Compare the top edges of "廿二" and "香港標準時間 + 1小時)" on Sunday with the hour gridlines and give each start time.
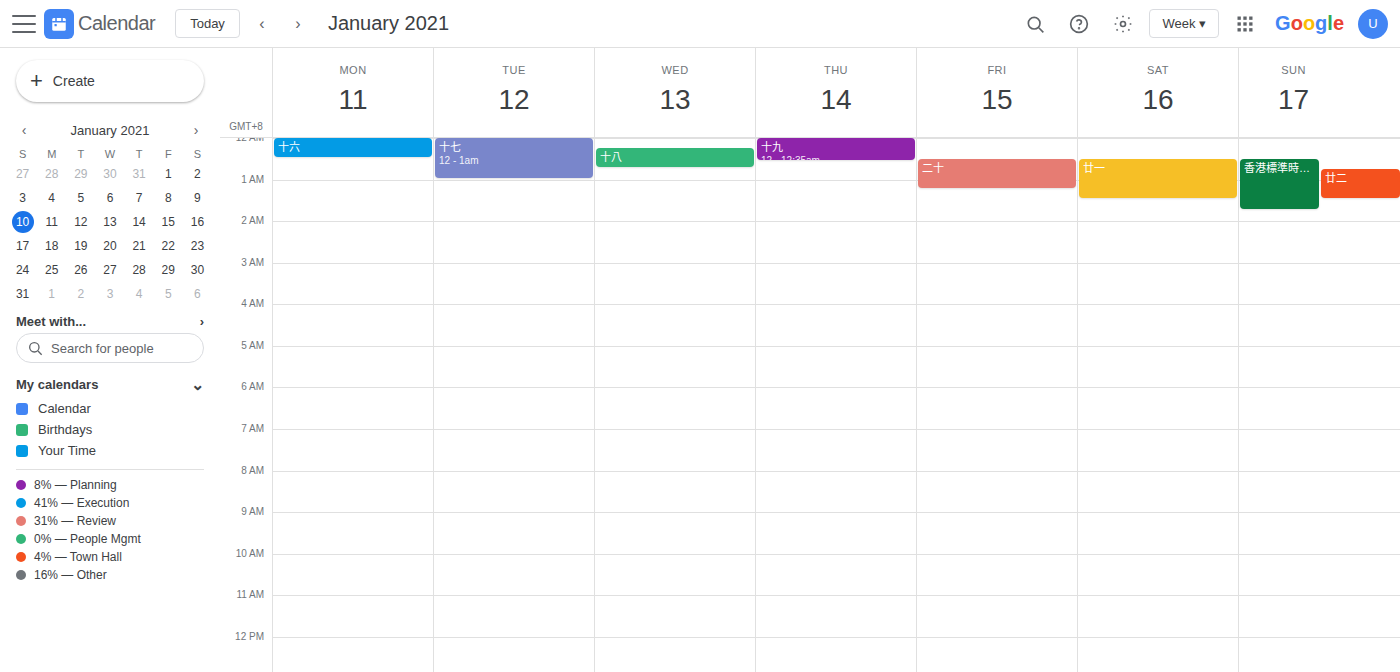
"廿二": 12:45 AM, neither: three quarters of the way from the 12 AM line to the 1 AM line. "香港標準時間 + 1小時)": 12:30 AM, halfway between the 12 AM and 1 AM lines.